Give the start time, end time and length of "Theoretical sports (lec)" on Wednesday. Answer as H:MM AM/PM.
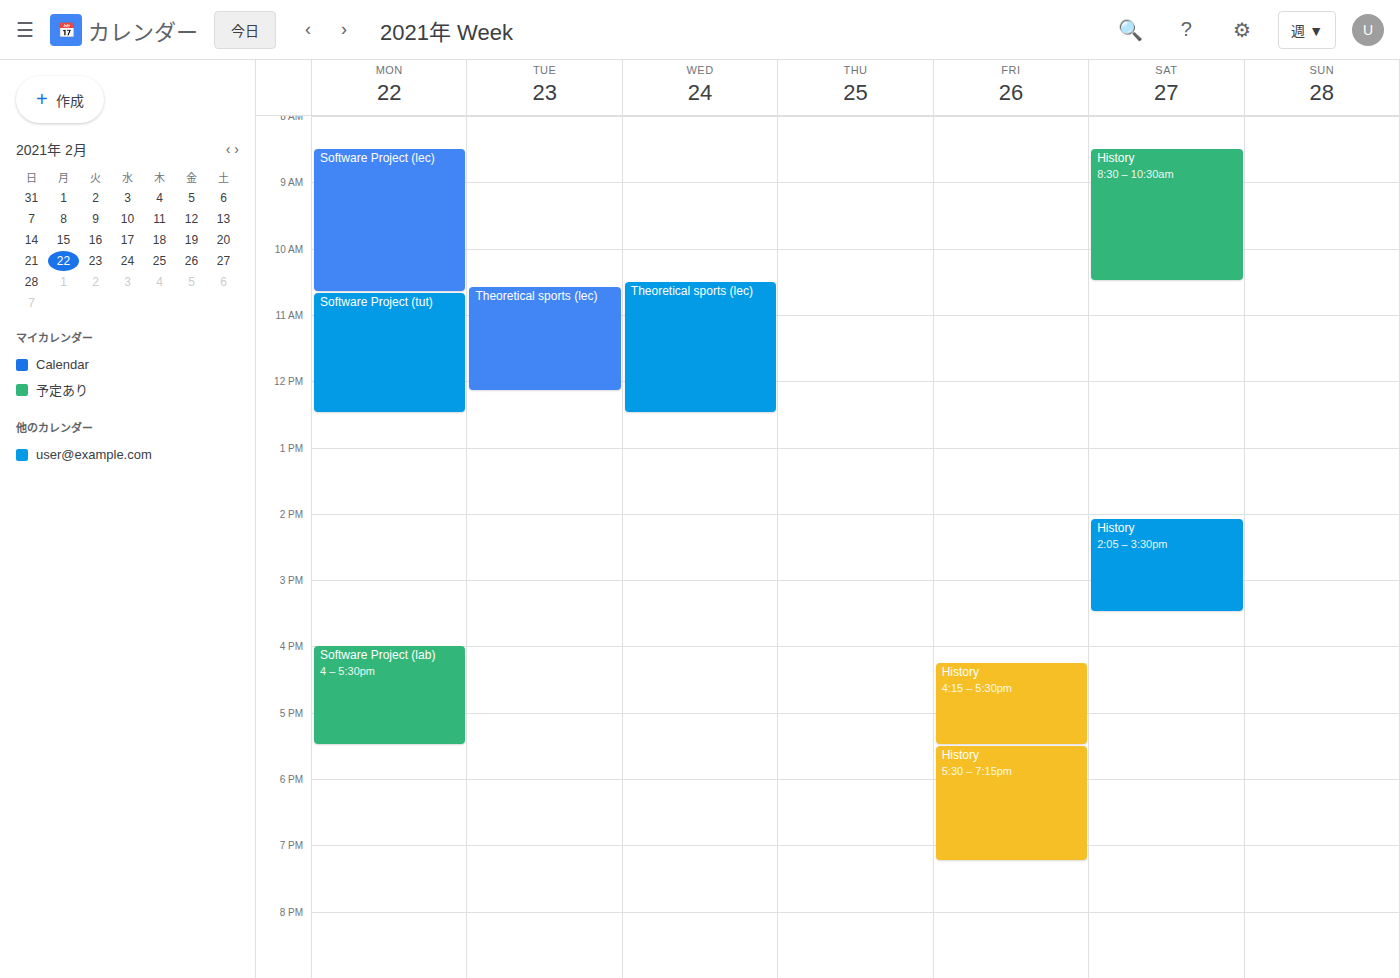
10:30 AM to 12:30 PM, 2 hours